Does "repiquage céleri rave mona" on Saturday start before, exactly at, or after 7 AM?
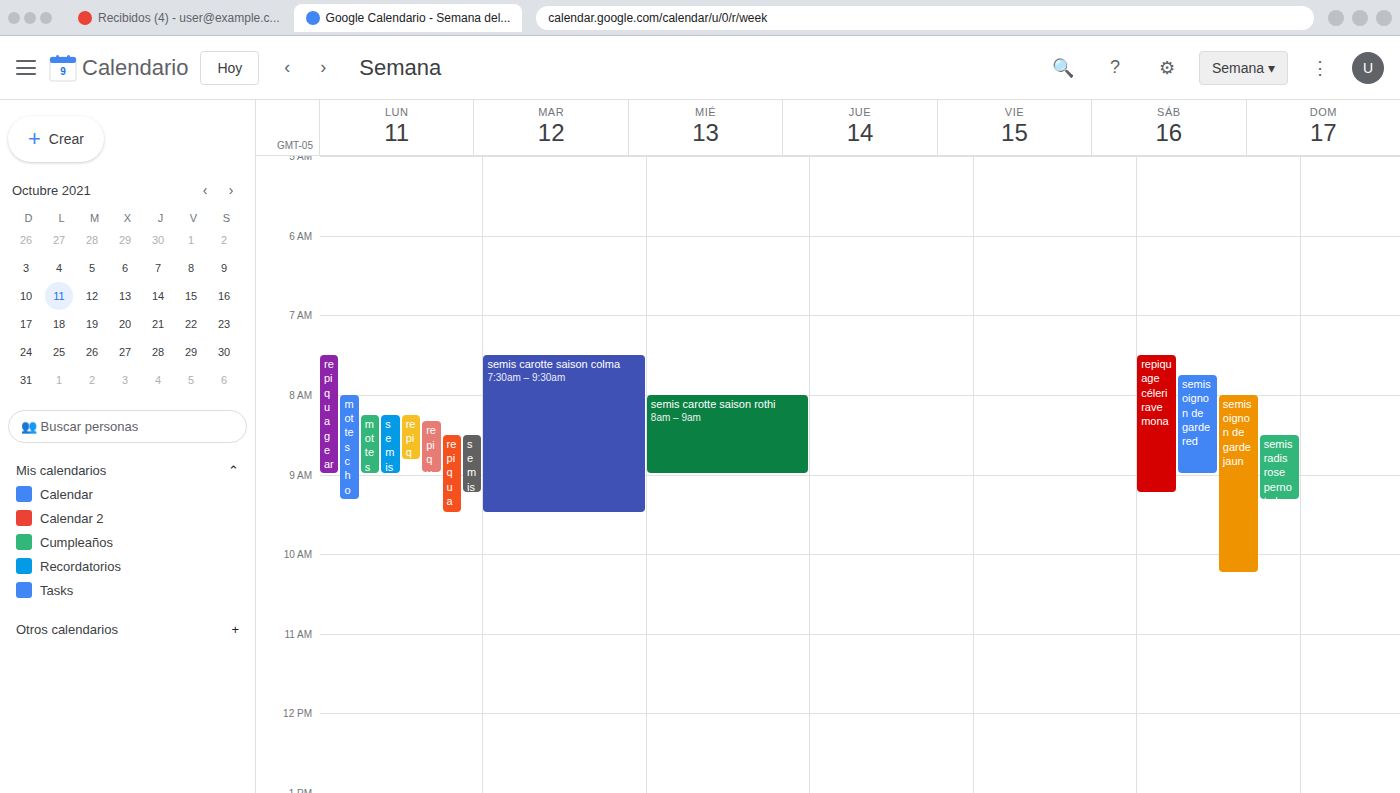
7:30 AM -- after 7 AM, 30 minutes below the 7 AM line.